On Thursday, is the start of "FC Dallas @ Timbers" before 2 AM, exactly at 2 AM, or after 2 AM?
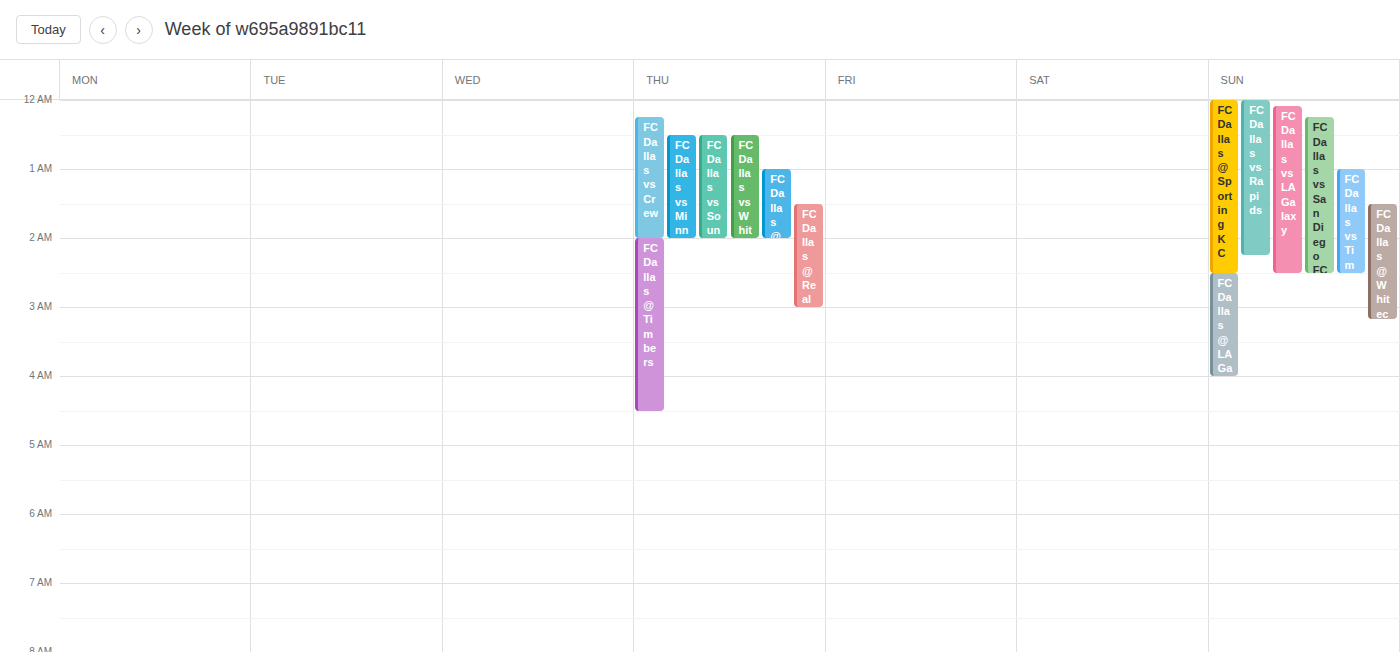
2:00 AM -- exactly at 2 AM, on the 2 AM line.